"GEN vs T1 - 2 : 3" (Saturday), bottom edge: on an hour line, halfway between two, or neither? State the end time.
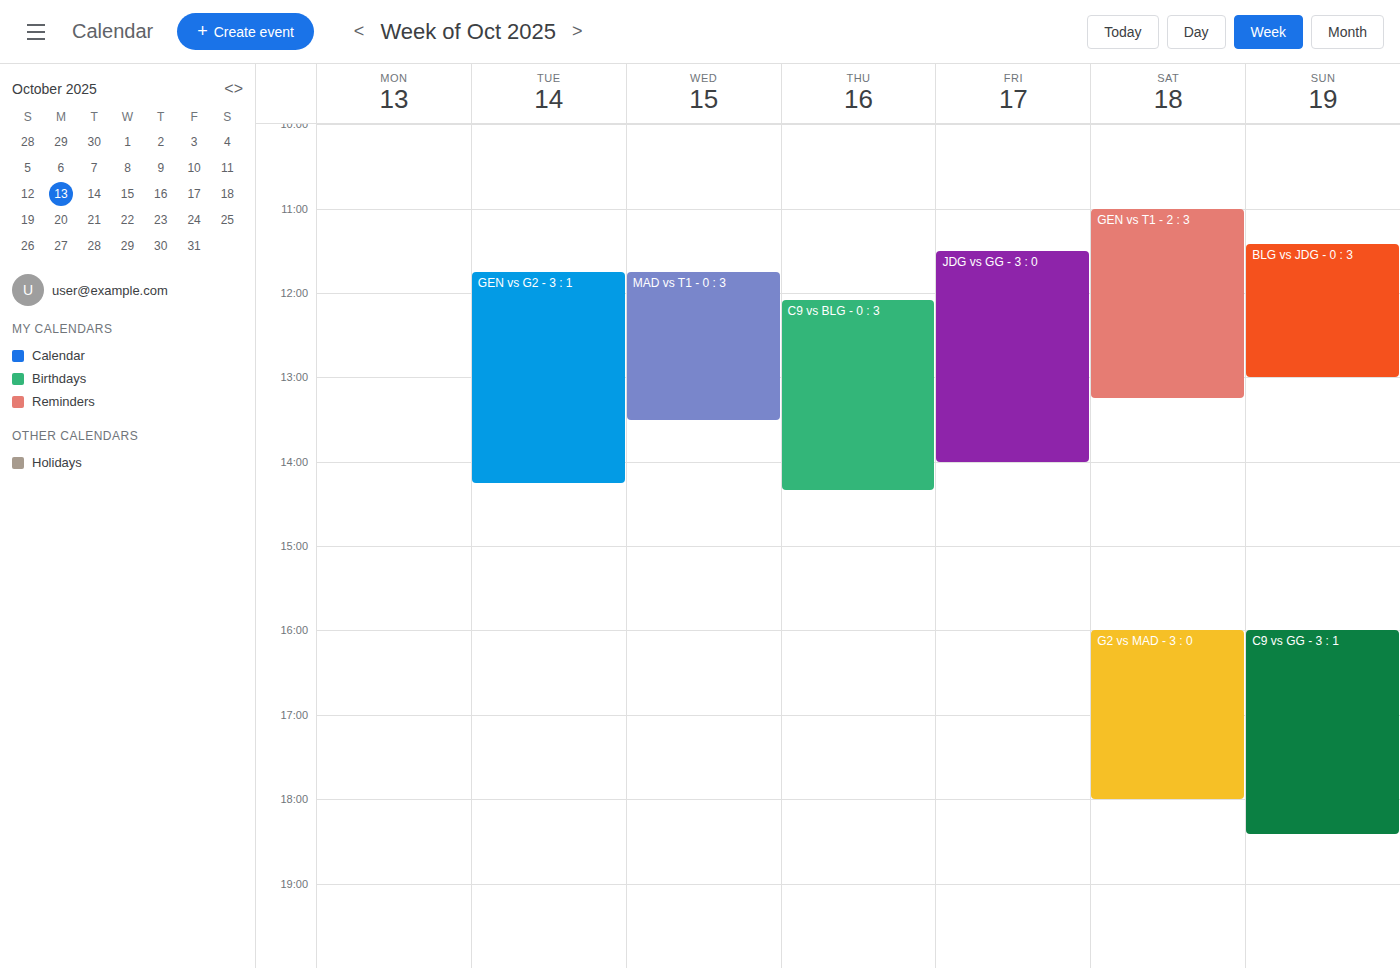
1:15 PM -- neither: a quarter of the way from the 1 PM line to the 2 PM line.